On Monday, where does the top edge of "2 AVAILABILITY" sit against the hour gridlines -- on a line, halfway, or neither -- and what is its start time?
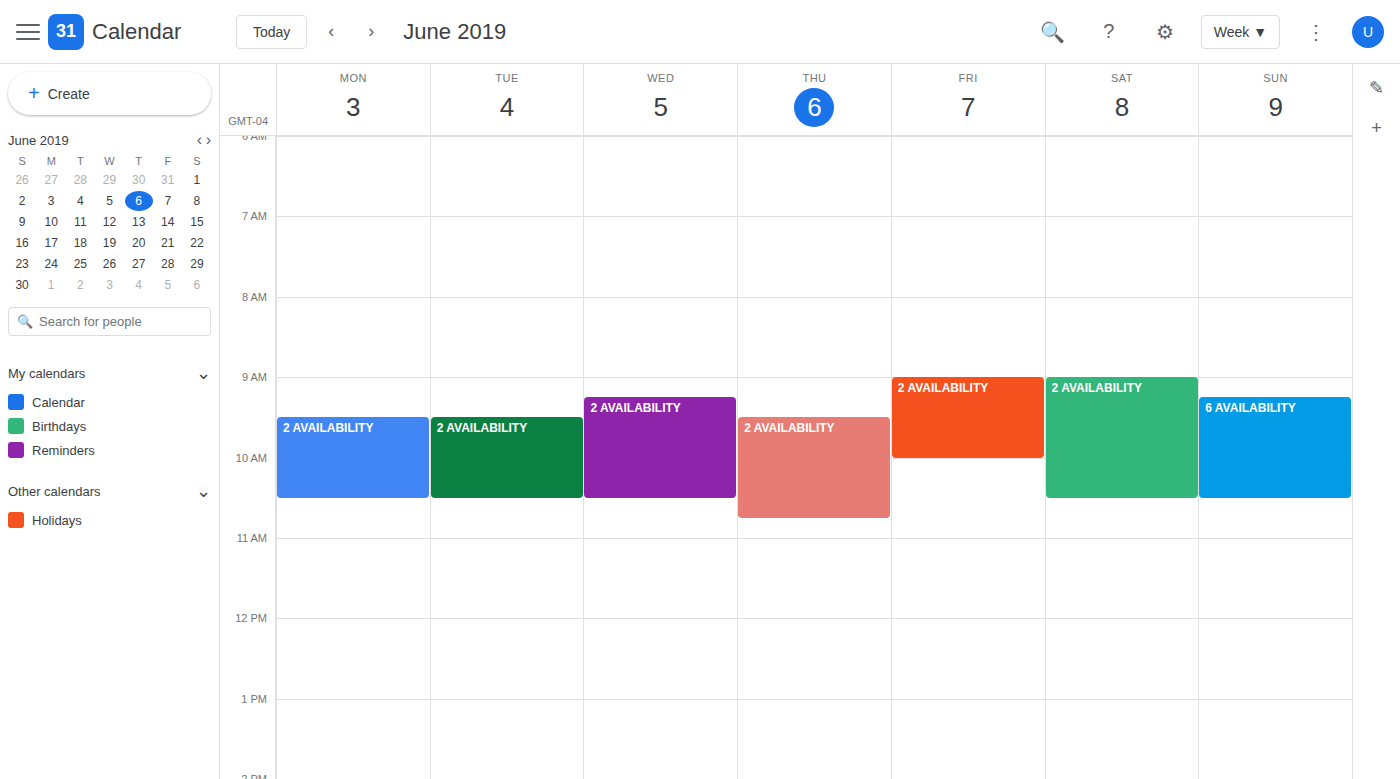
09:30 -- halfway between the 09:00 and 10:00 lines.